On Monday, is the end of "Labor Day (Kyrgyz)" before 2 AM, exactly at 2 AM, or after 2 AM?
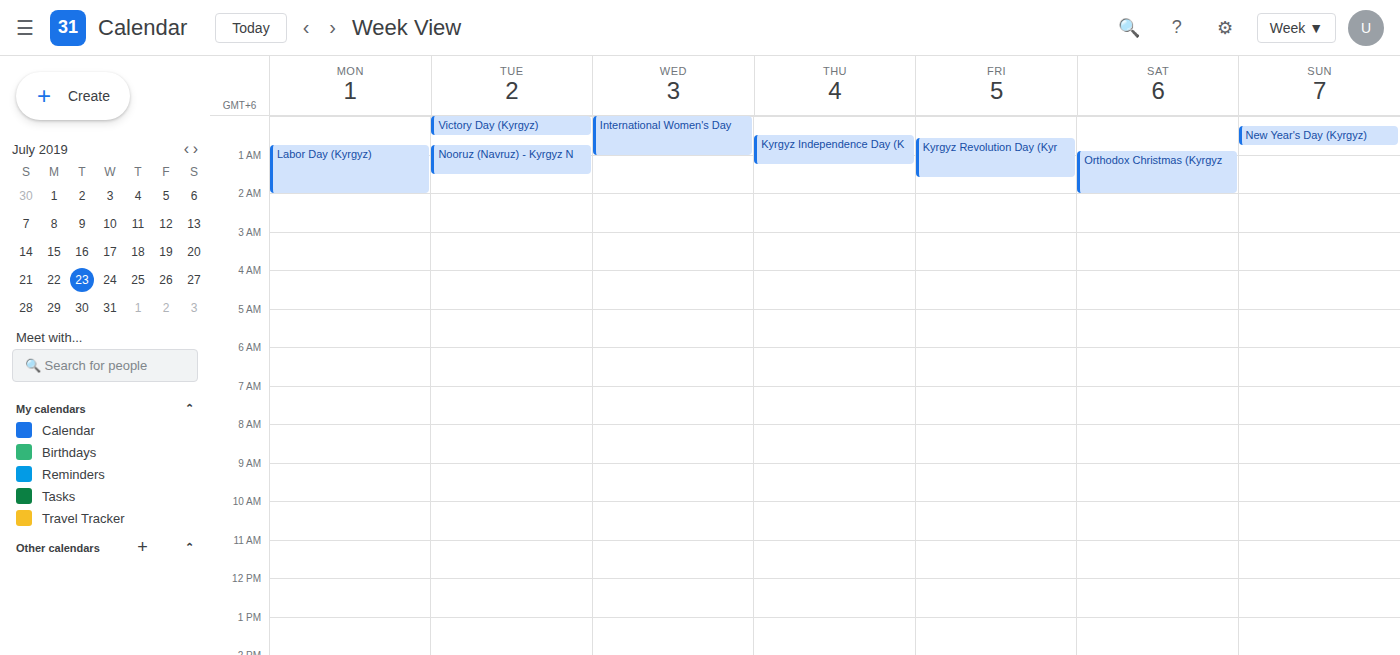
2:00 AM -- exactly at 2 AM, on the 2 AM line.